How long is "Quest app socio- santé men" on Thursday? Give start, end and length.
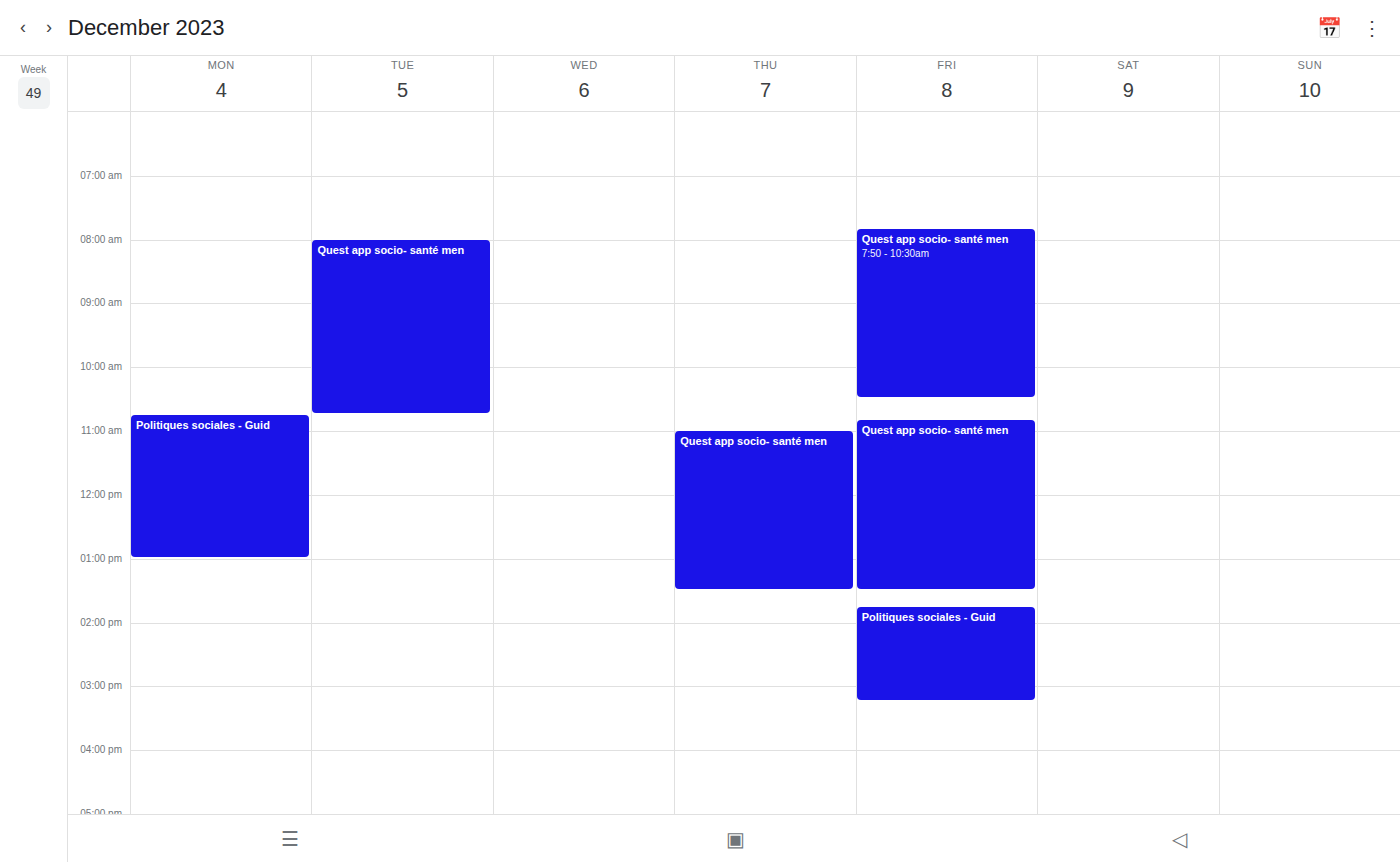
11:00 AM to 1:30 PM, 2 hours 30 minutes